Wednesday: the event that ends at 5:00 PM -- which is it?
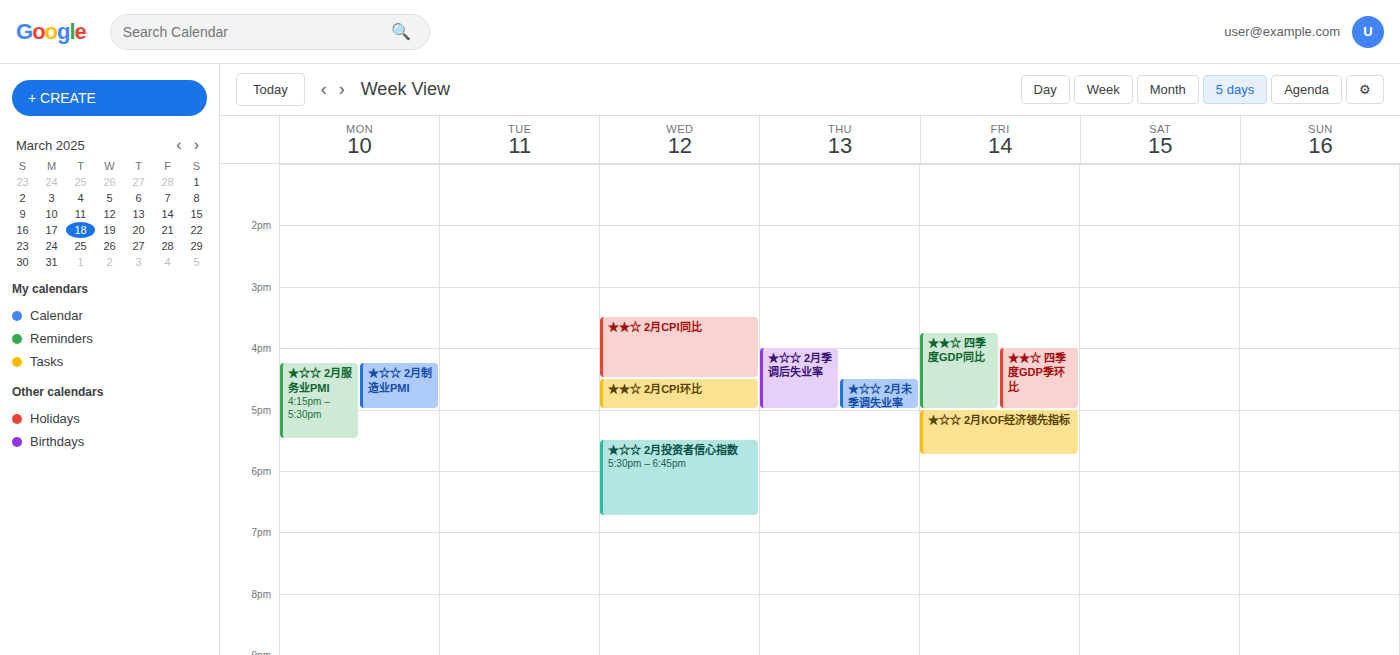
"★★☆ 2月CPI环比"